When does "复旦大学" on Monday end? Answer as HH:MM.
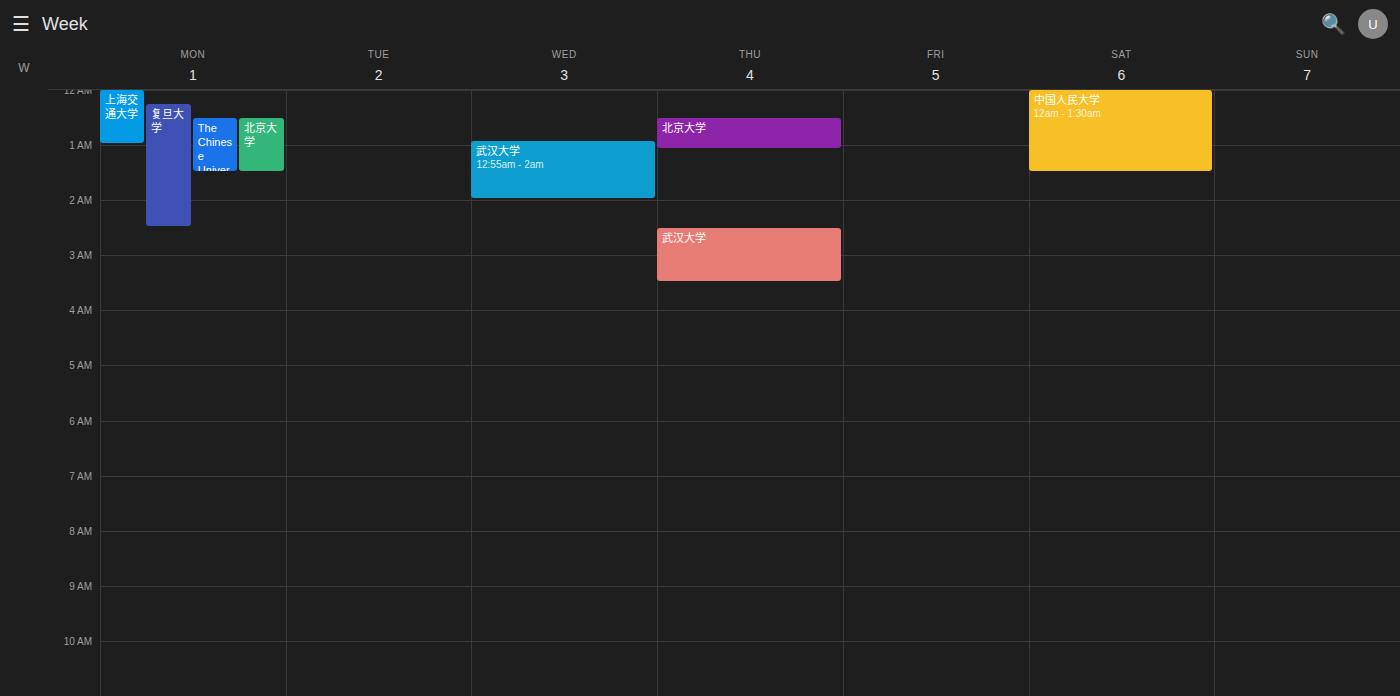
02:30